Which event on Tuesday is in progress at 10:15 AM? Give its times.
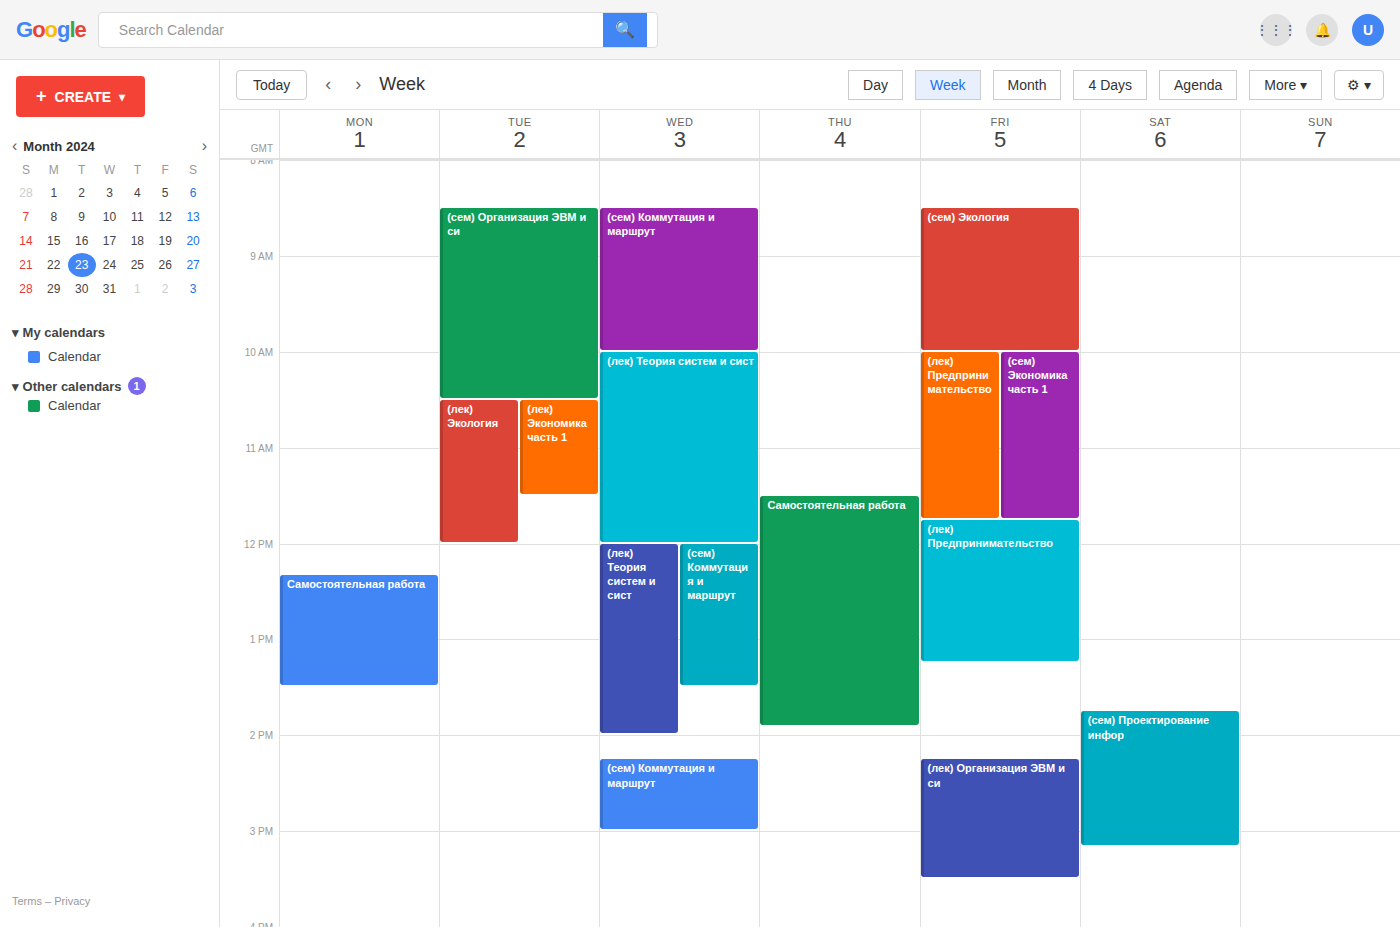
"(сем) Организация ЭВМ и си", 8:30 AM to 10:30 AM